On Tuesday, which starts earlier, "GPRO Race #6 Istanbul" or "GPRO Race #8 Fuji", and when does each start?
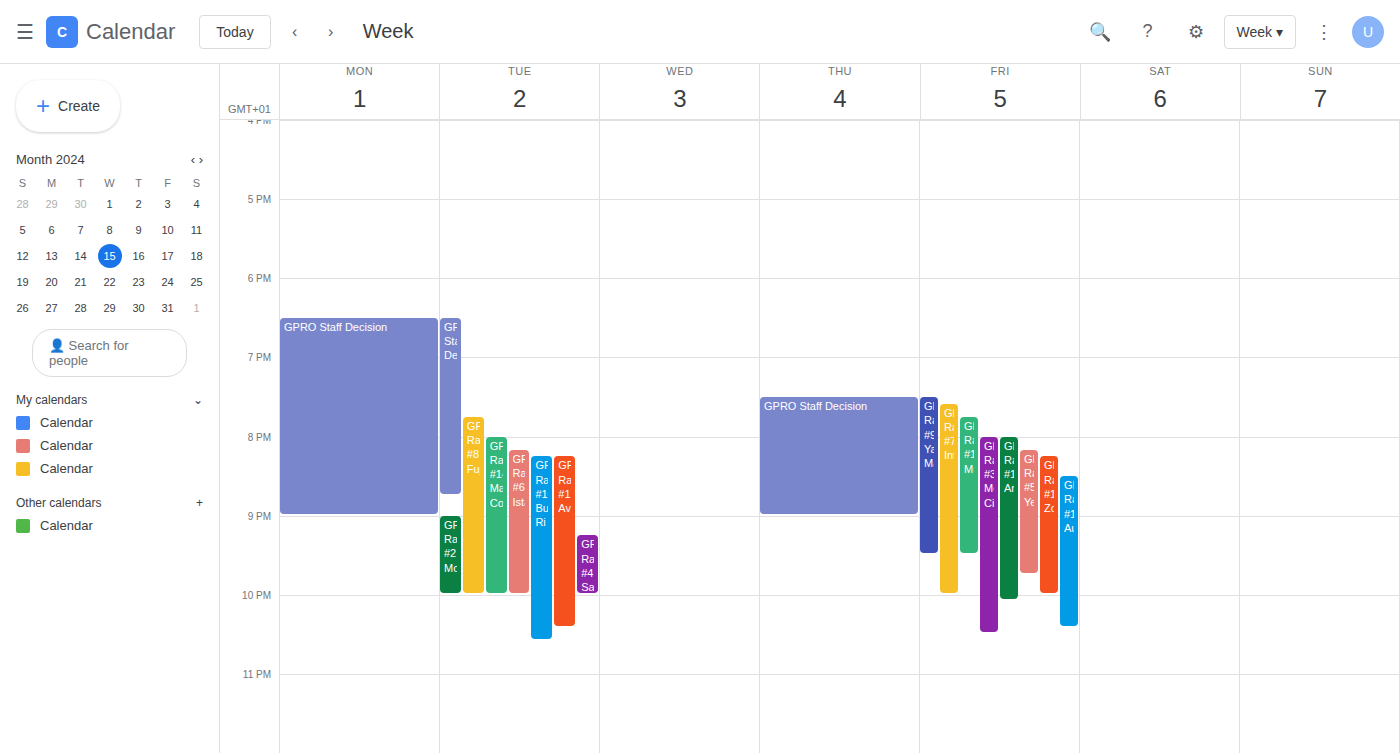
"GPRO Race #8 Fuji" 7:45 PM; "GPRO Race #6 Istanbul" 8:10 PM.